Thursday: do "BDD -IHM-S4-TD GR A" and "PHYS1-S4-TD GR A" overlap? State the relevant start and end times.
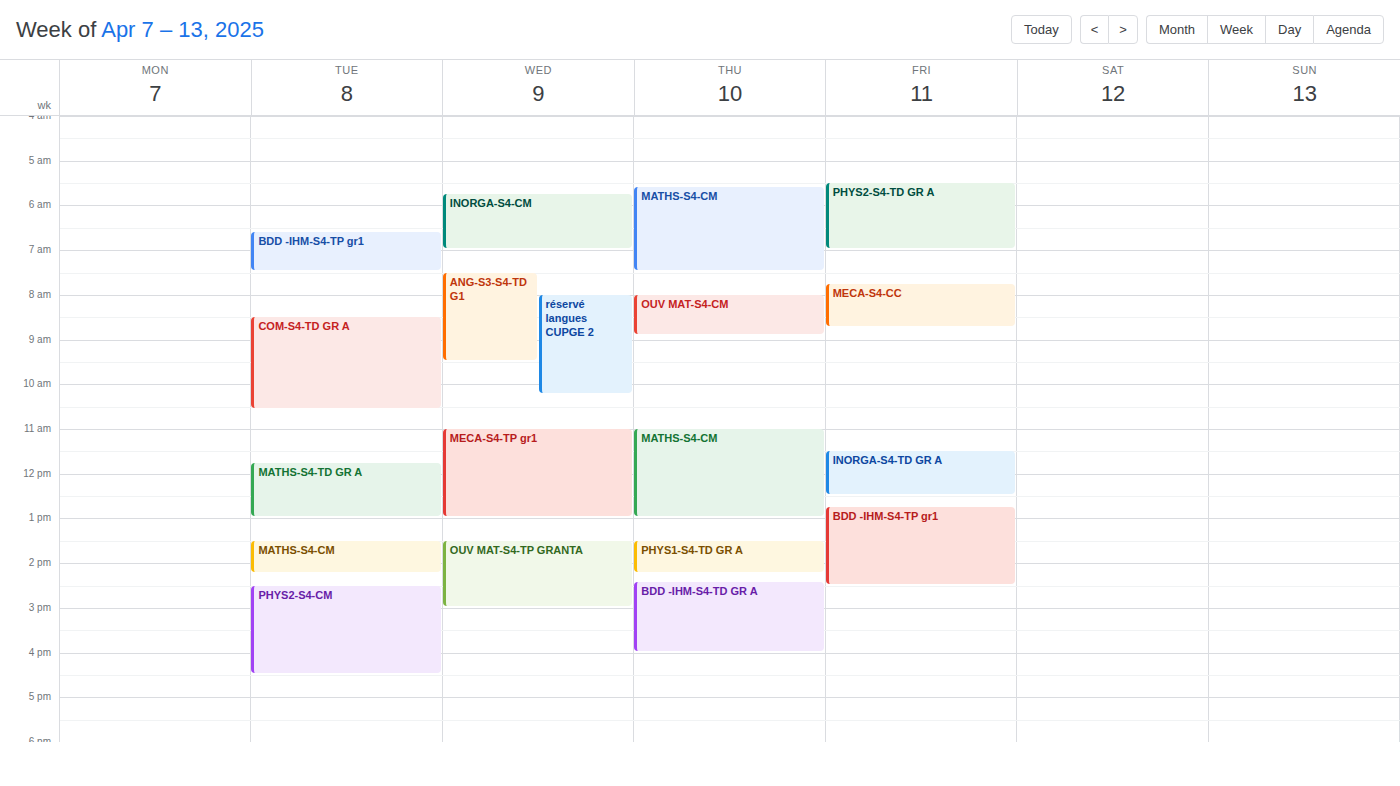
"PHYS1-S4-TD GR A" ends at 2:15 PM and "BDD -IHM-S4-TD GR A" starts at 2:25 PM -- no overlap.